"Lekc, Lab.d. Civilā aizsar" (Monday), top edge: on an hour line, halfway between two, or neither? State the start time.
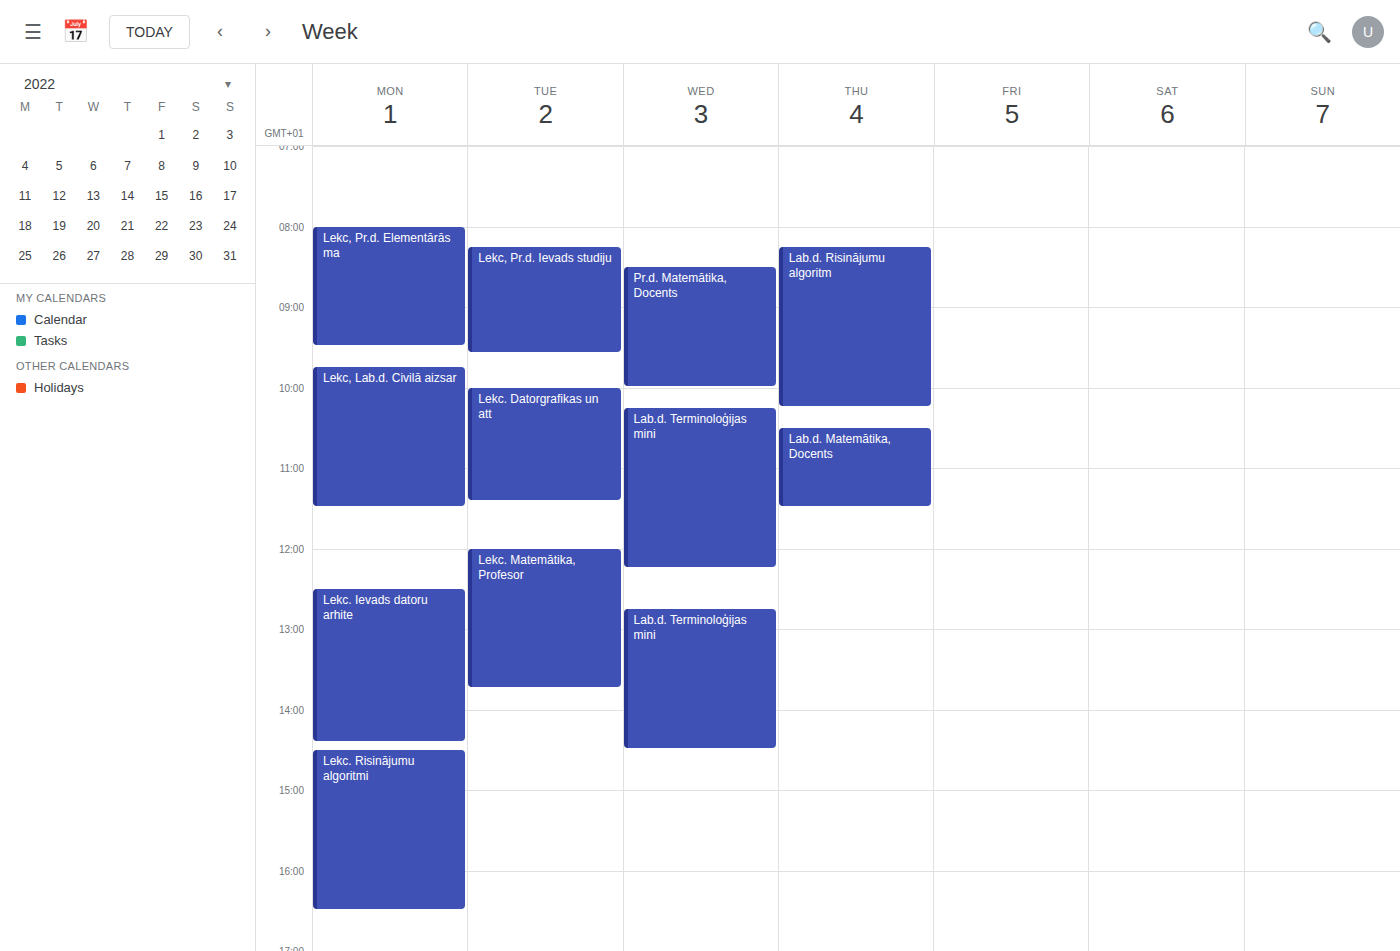
09:45 -- neither: three quarters of the way from the 09:00 line to the 10:00 line.